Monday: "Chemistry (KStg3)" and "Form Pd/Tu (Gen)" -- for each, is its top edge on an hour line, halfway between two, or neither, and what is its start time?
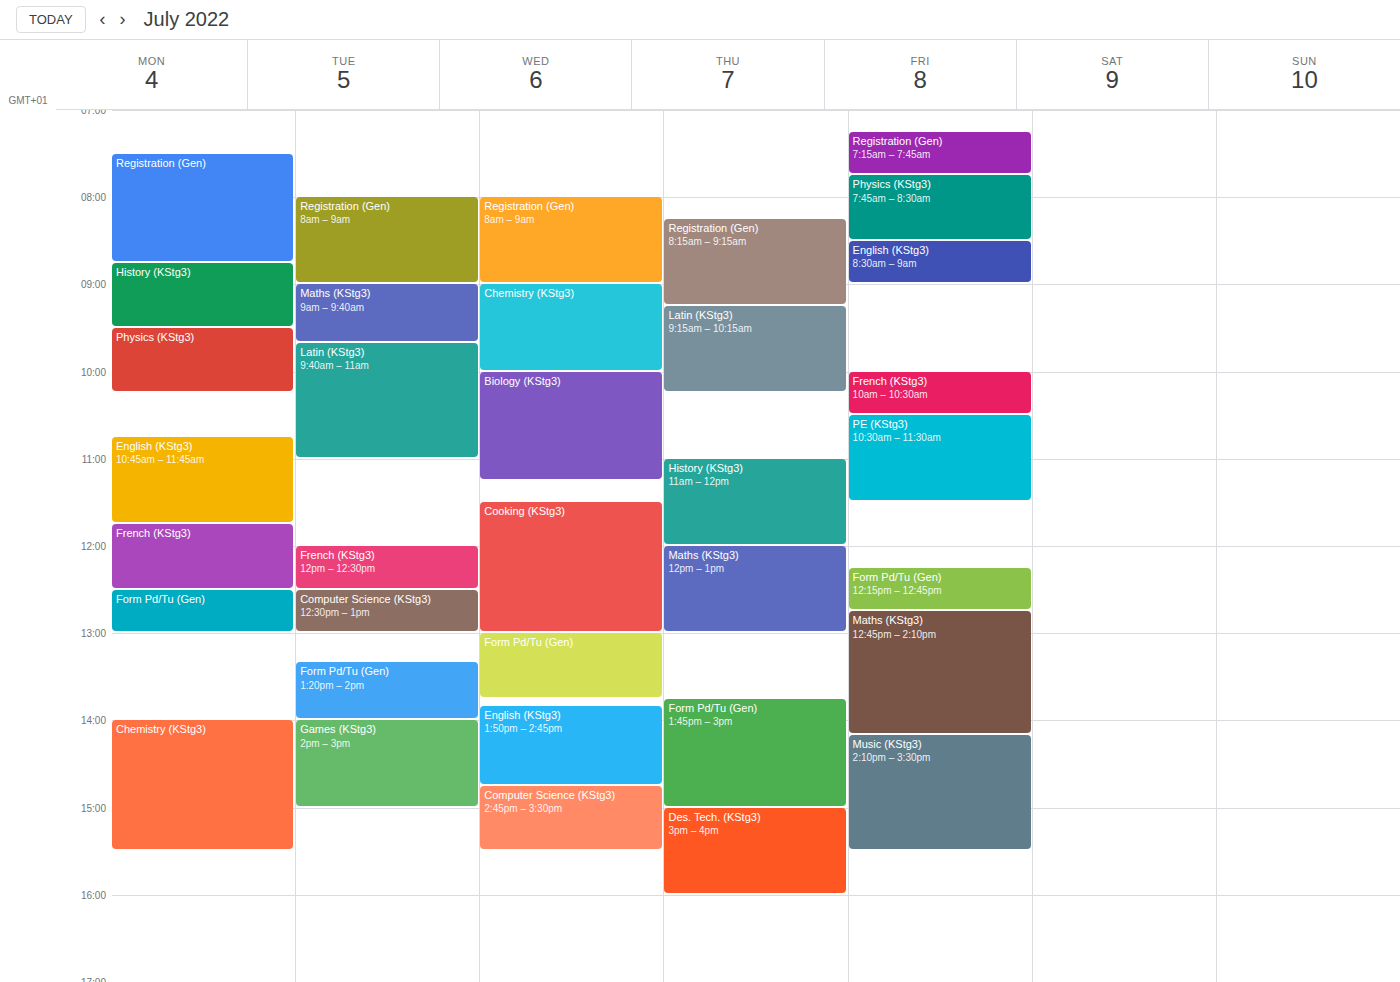
"Chemistry (KStg3)": 2:00 PM, exactly on the 2 PM line. "Form Pd/Tu (Gen)": 12:30 PM, halfway between the 12 PM and 1 PM lines.